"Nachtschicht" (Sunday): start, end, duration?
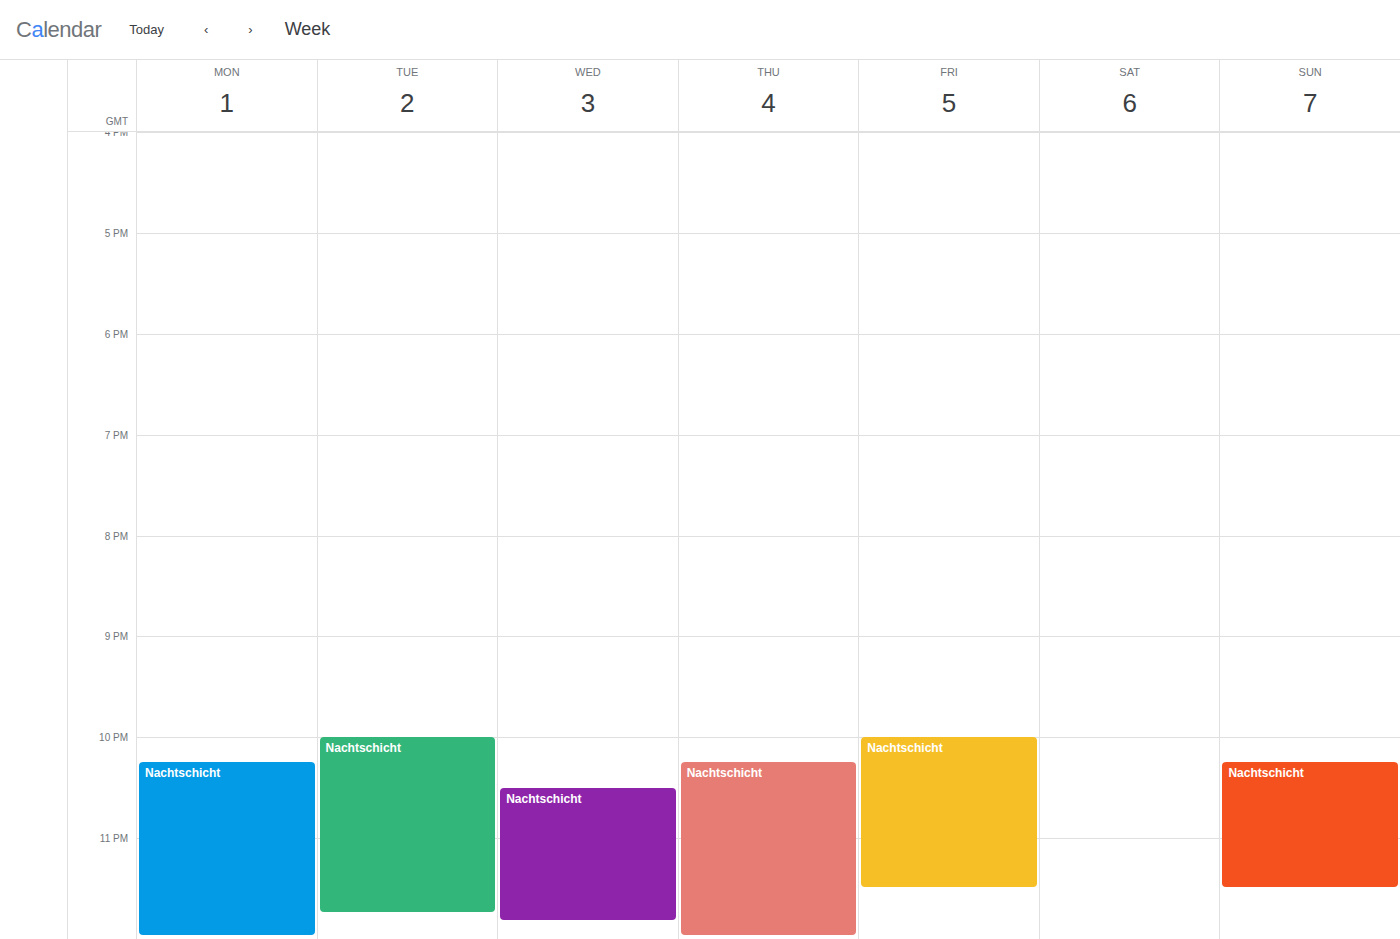
10:15 PM to 11:30 PM, 1 hour 15 minutes